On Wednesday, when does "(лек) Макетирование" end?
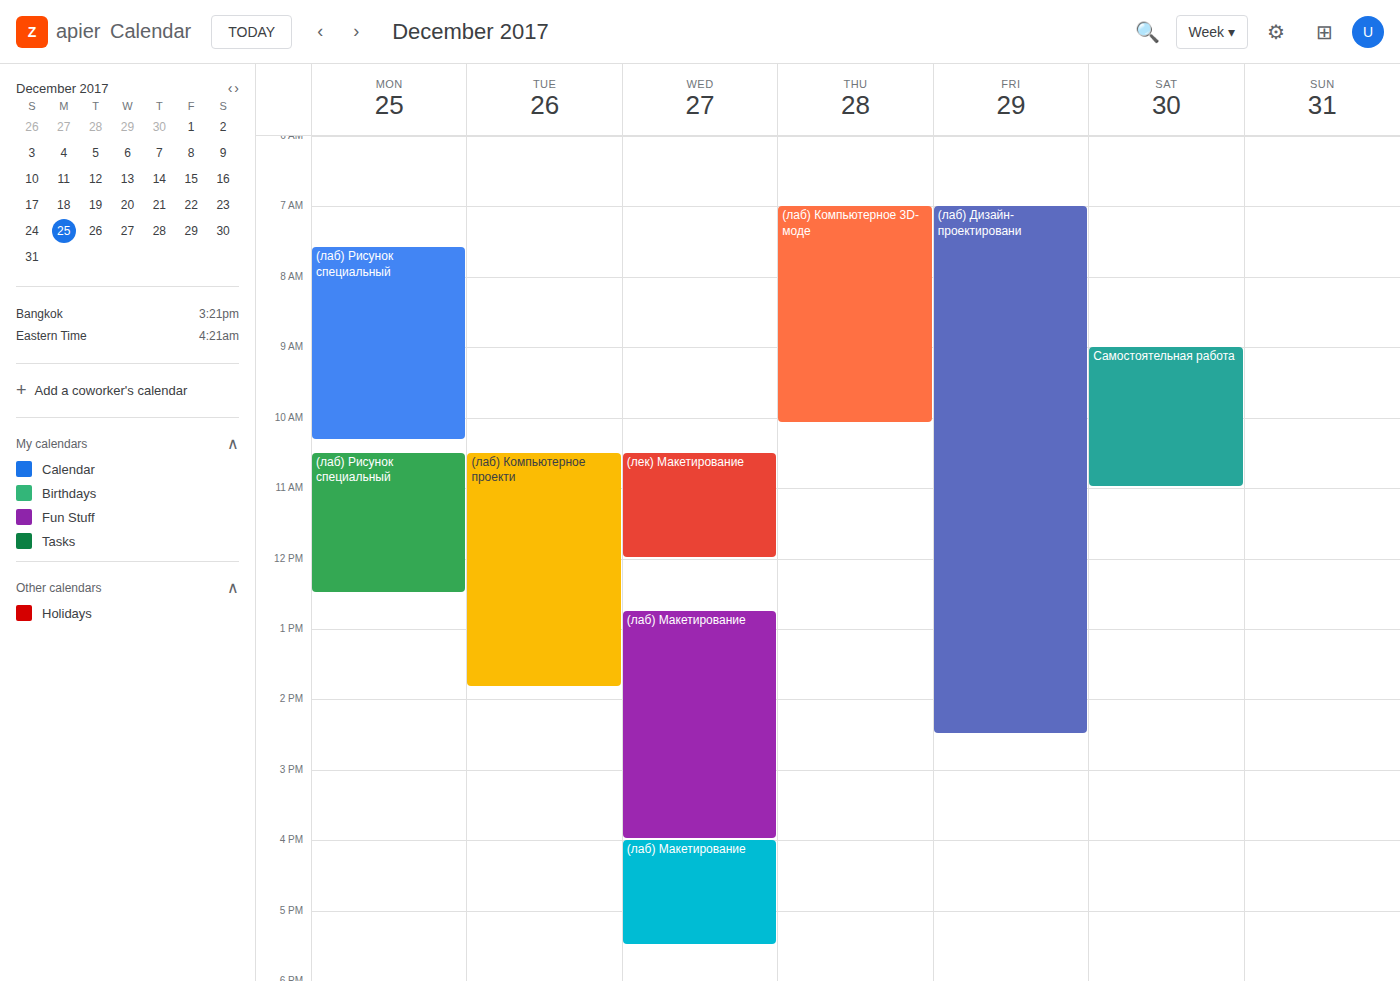
12:00 PM